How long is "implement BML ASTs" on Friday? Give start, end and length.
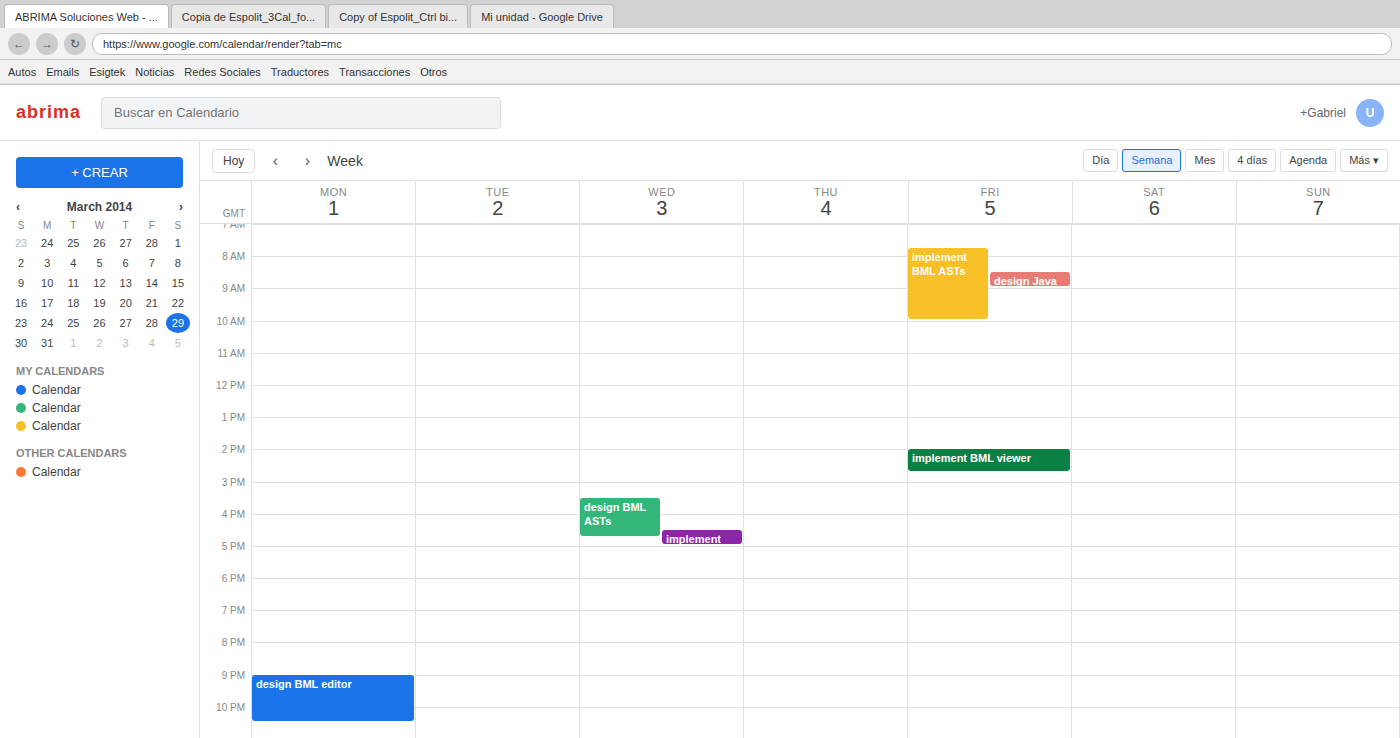
7:45 AM to 10:00 AM, 2 hours 15 minutes